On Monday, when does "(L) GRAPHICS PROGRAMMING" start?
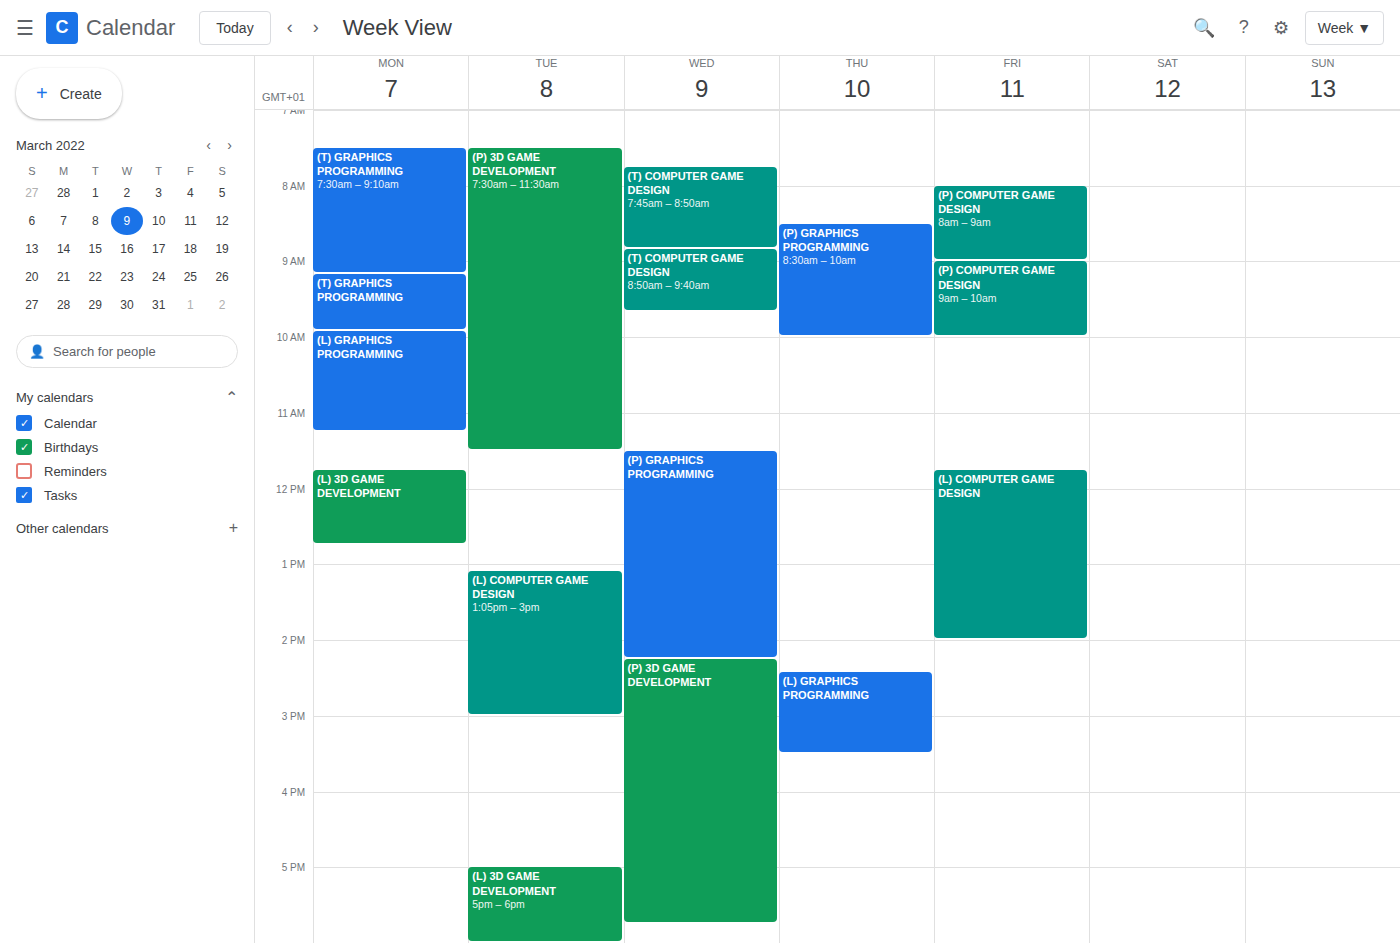
9:55 AM